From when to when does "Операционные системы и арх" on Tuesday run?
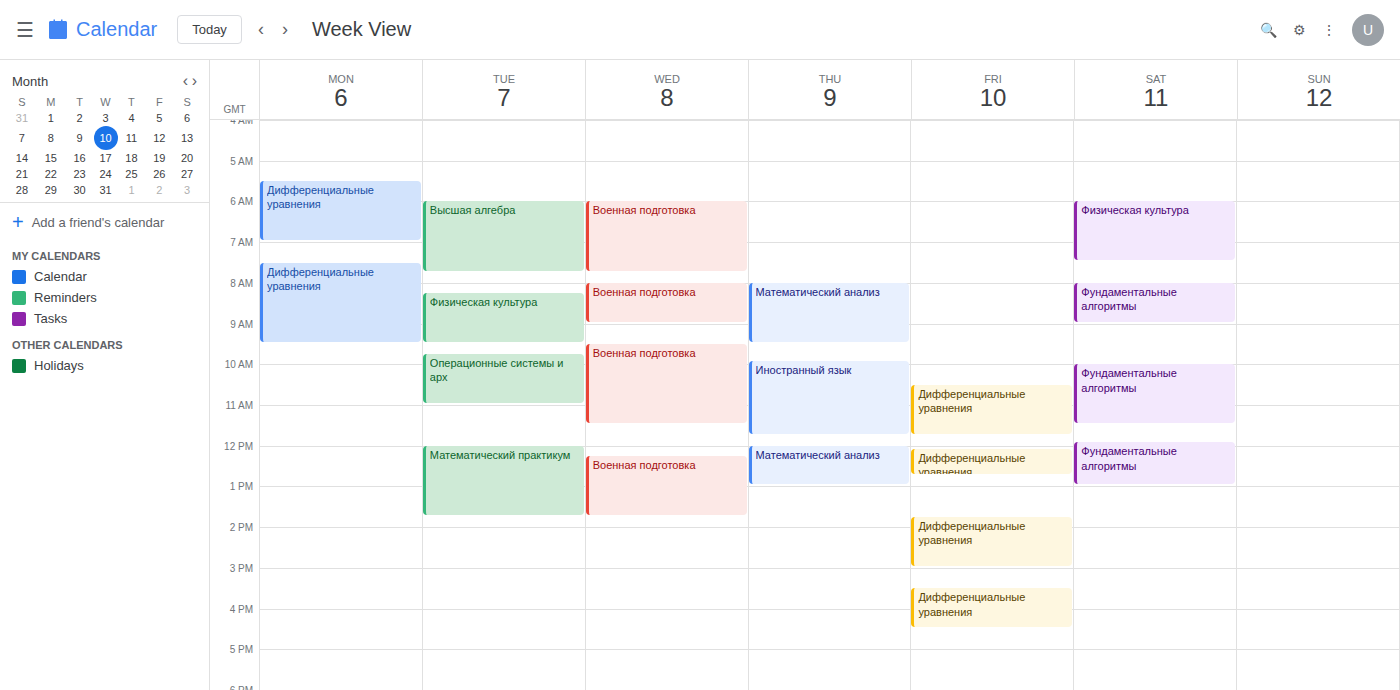
09:45 to 11:00